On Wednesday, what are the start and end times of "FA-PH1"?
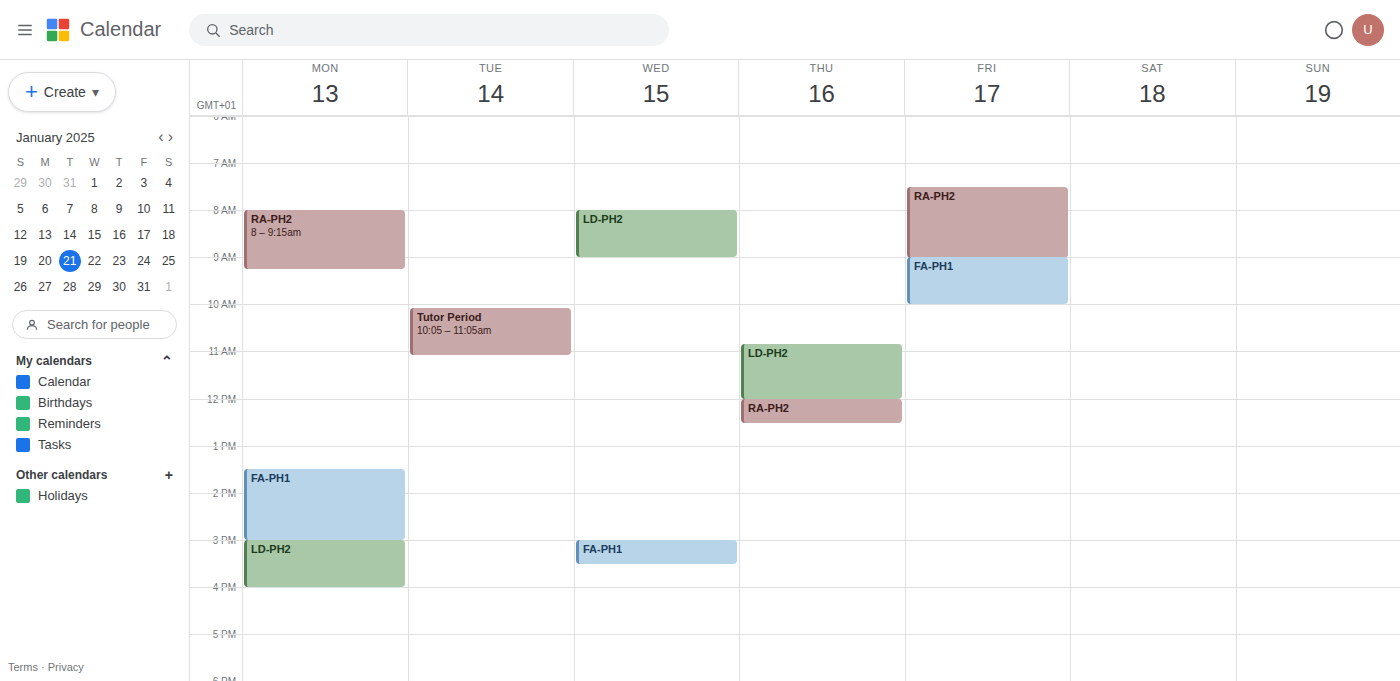
3:00 PM to 3:30 PM